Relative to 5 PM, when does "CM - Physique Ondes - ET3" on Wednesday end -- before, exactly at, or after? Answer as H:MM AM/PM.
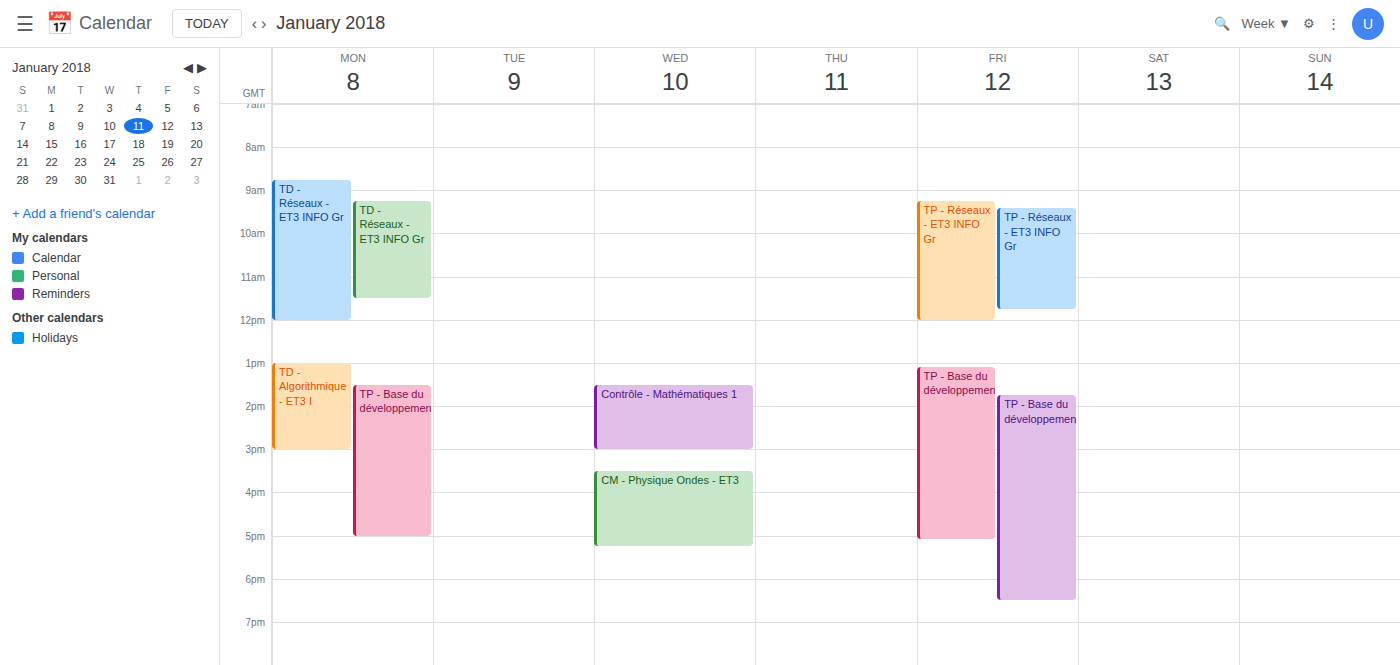
5:15 PM -- after 5 PM, 15 minutes below the 5 PM line.